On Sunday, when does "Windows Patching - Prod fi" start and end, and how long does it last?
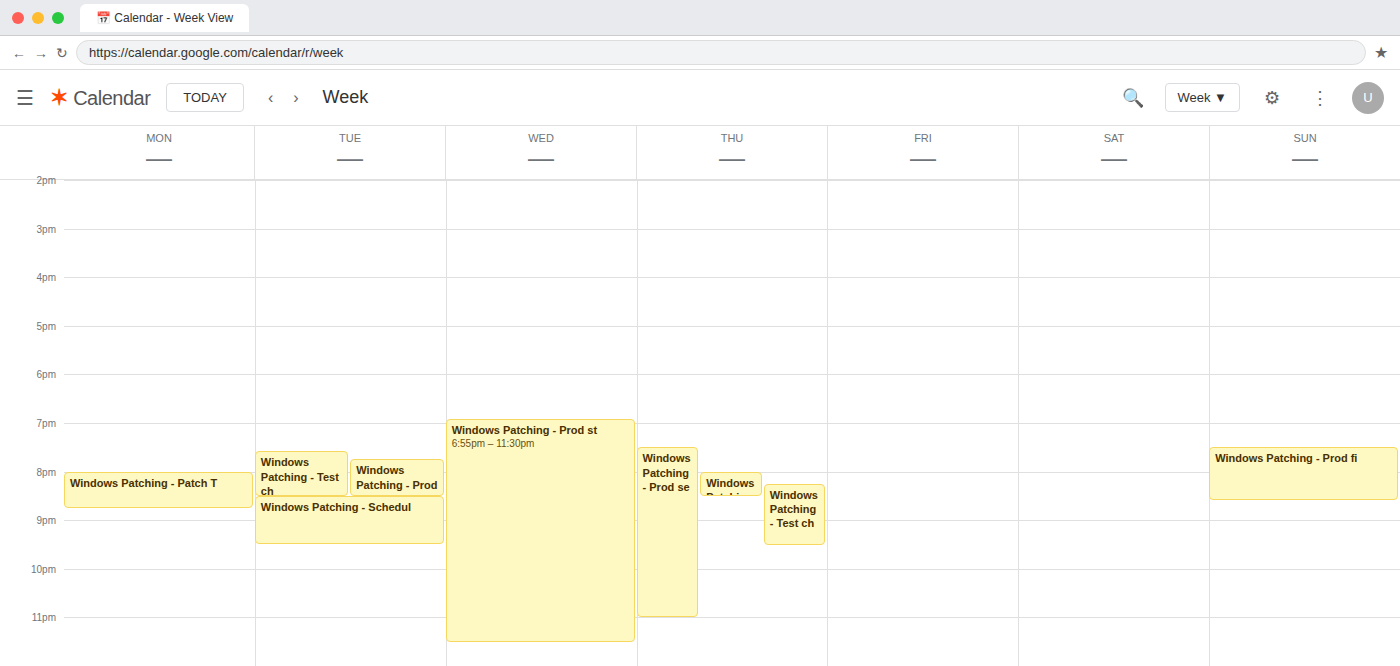
7:30 PM to 8:35 PM, 1 hour 5 minutes